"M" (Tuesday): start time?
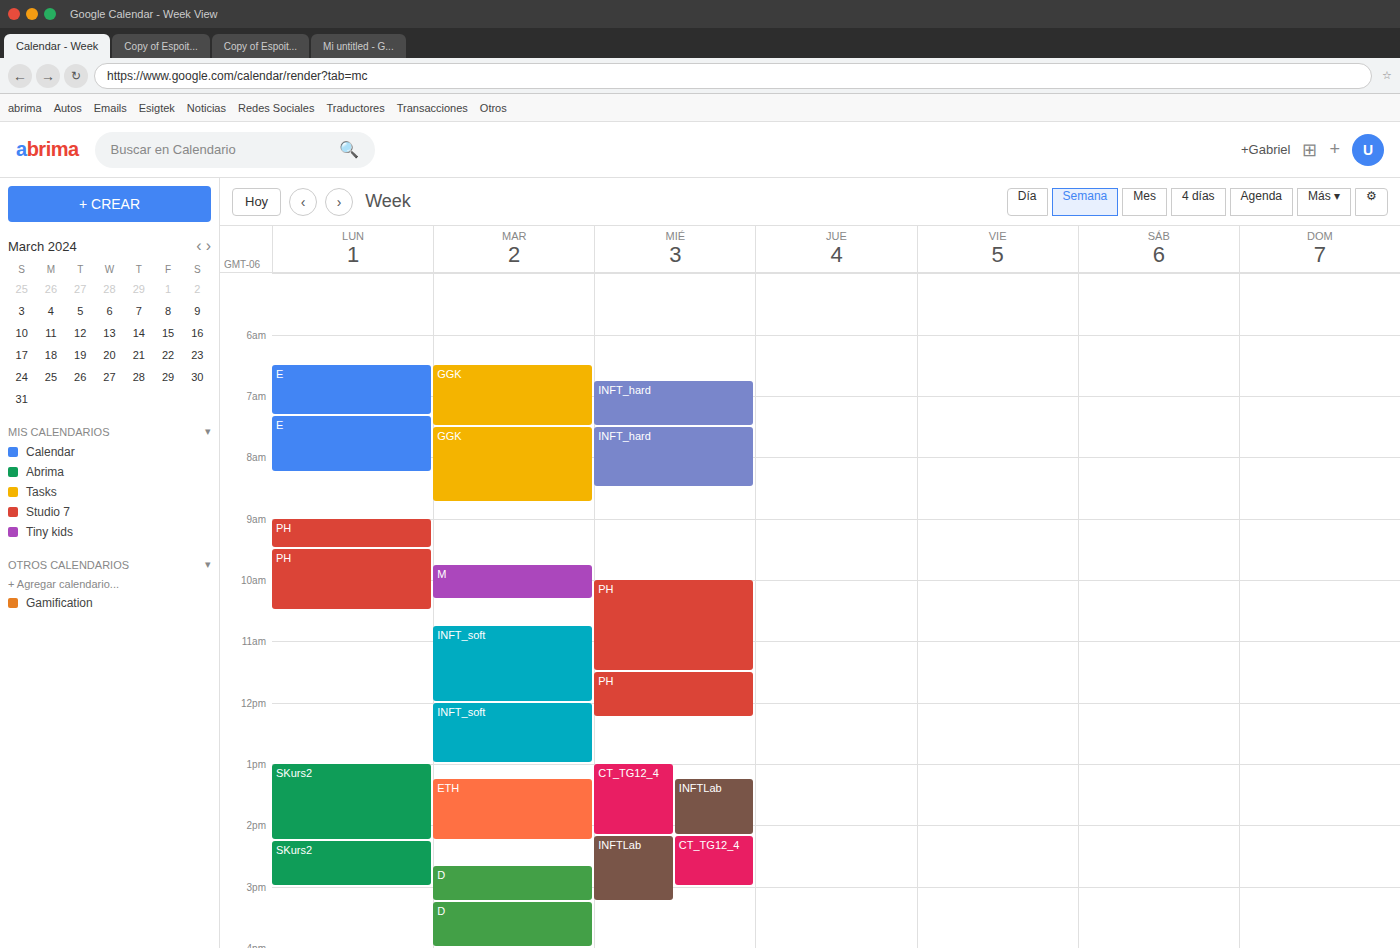
9:45 AM